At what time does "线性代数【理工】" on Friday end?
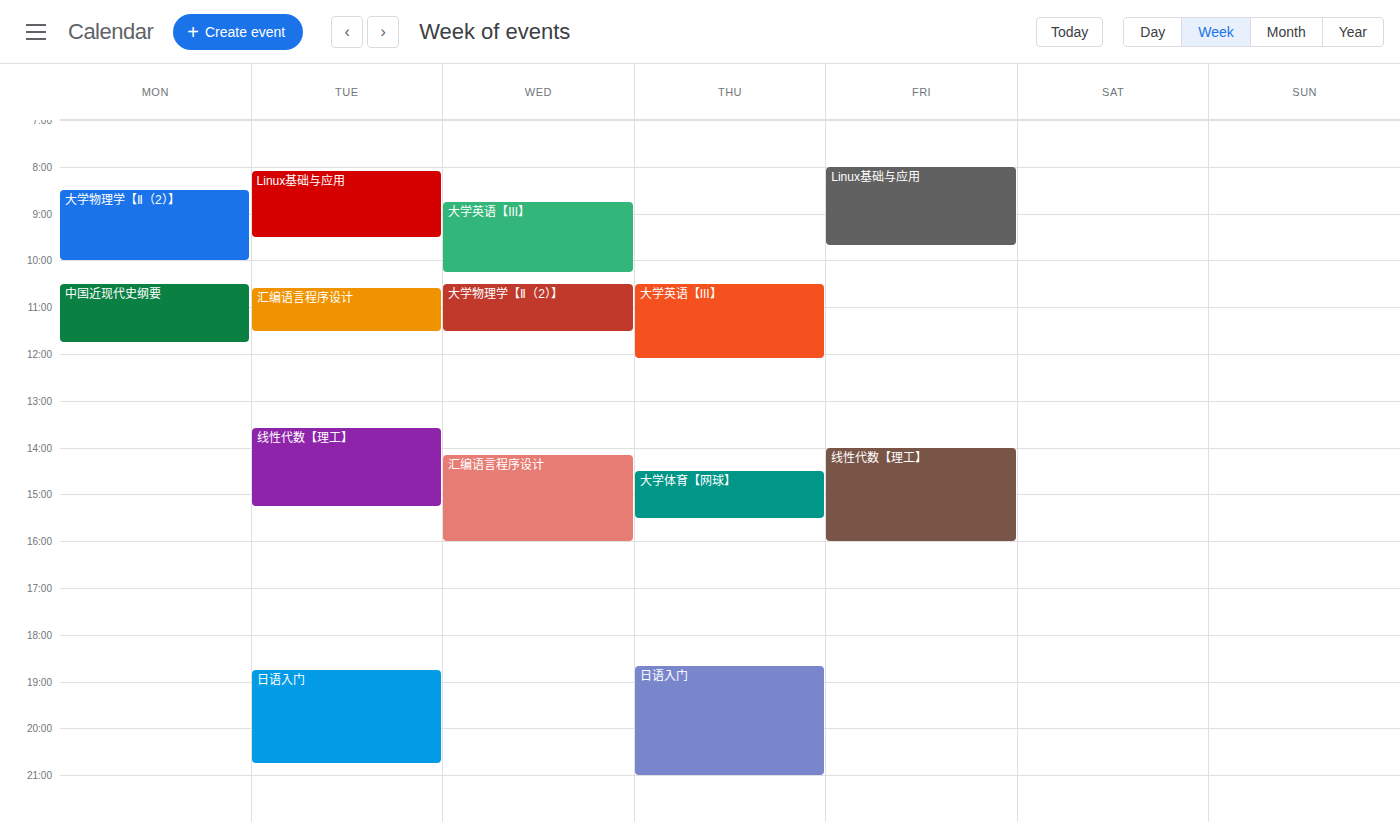
4:00 PM